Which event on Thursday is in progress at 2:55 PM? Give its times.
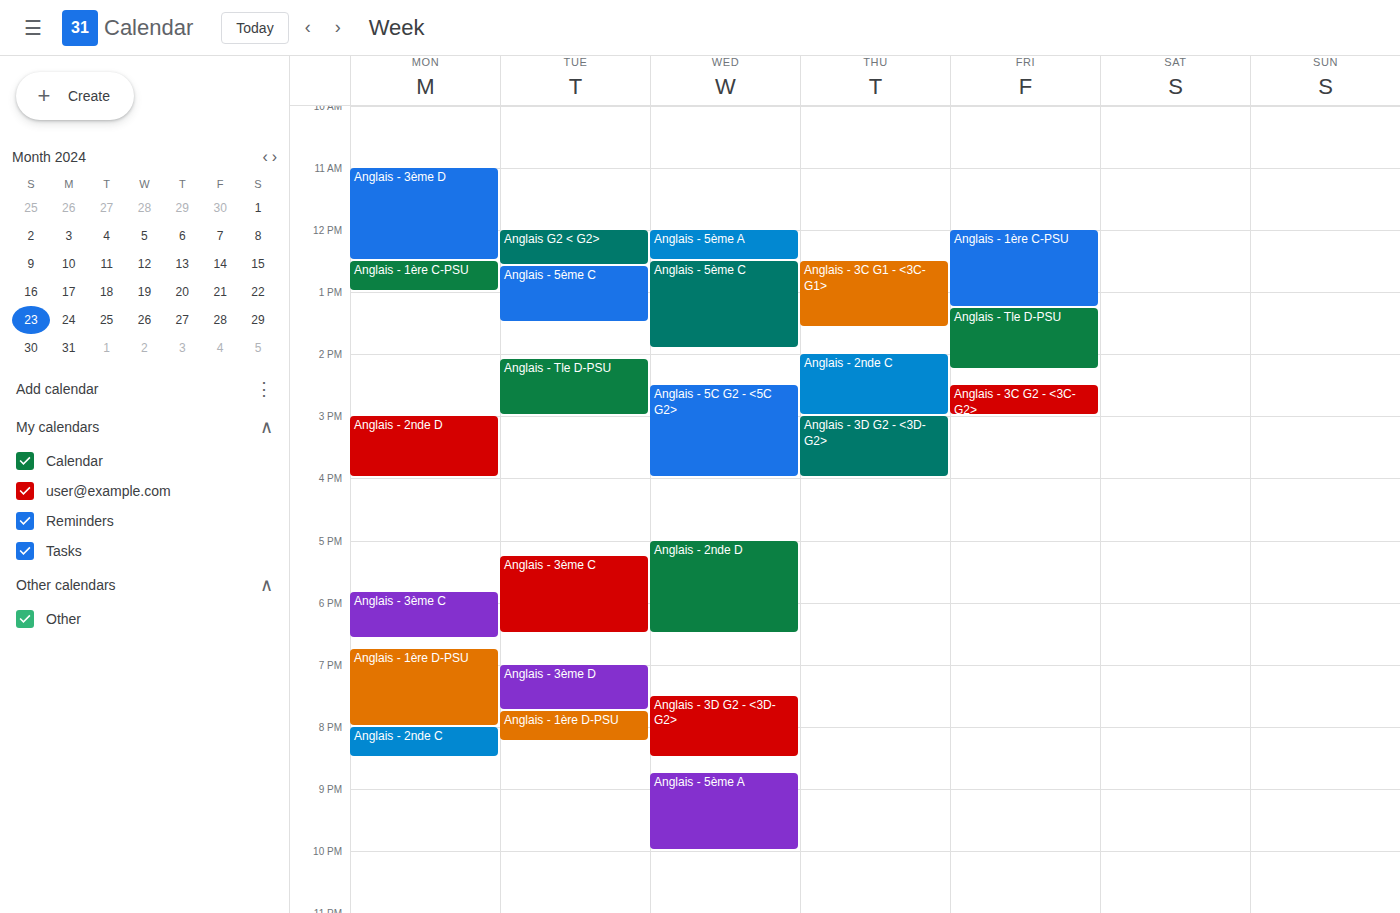
"Anglais - 2nde C", 2:00 PM to 3:00 PM